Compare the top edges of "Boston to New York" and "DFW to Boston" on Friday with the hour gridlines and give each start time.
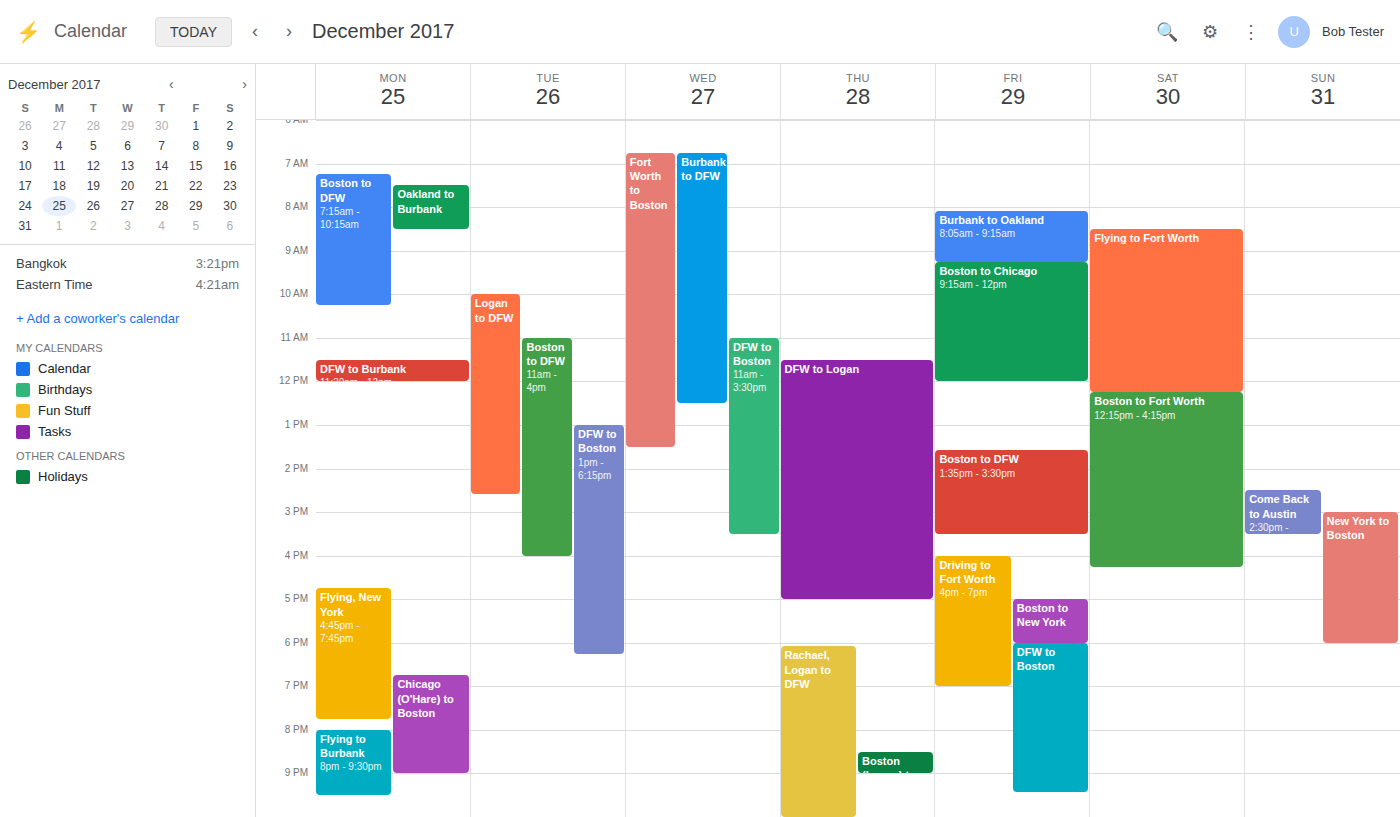
"Boston to New York": 5:00 PM, exactly on the 5 PM line. "DFW to Boston": 6:00 PM, exactly on the 6 PM line.